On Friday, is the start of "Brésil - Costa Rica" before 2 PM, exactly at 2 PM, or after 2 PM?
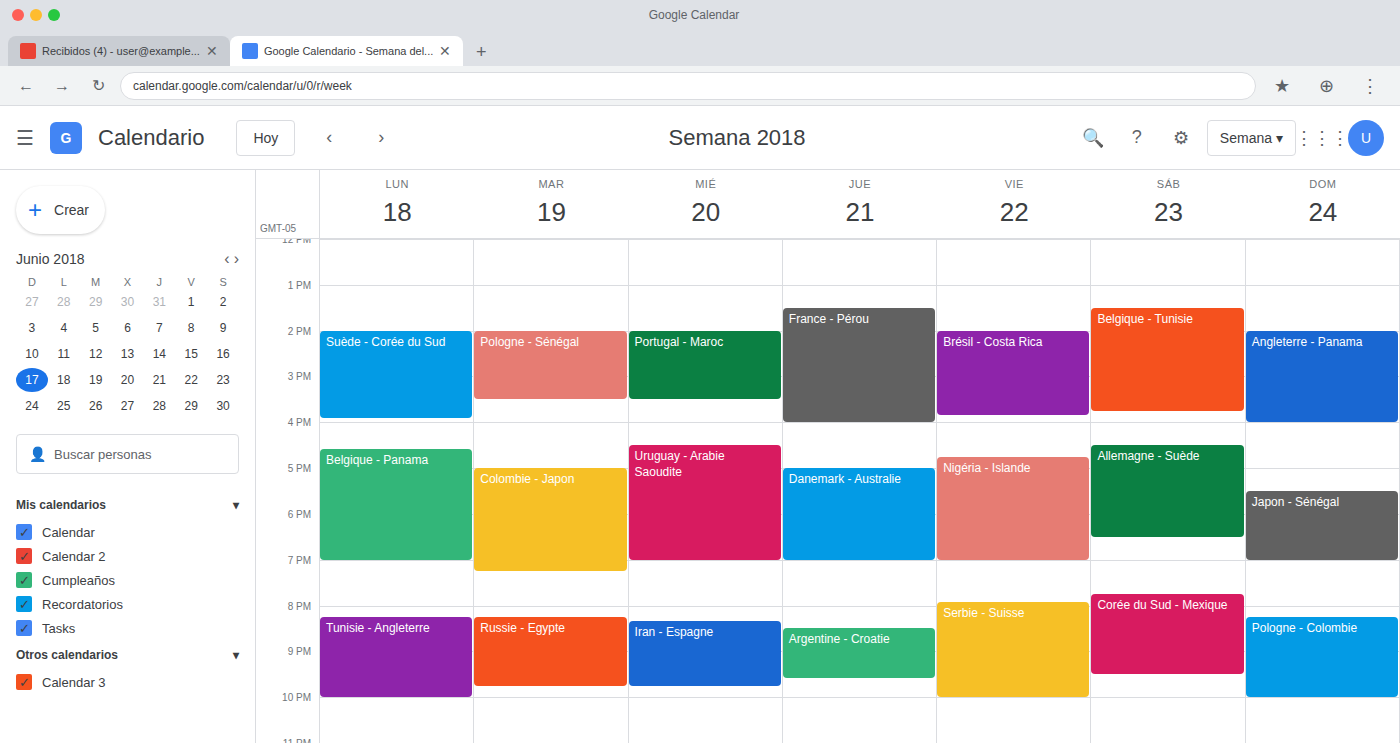
2:00 PM -- exactly at 2 PM, on the 2 PM line.